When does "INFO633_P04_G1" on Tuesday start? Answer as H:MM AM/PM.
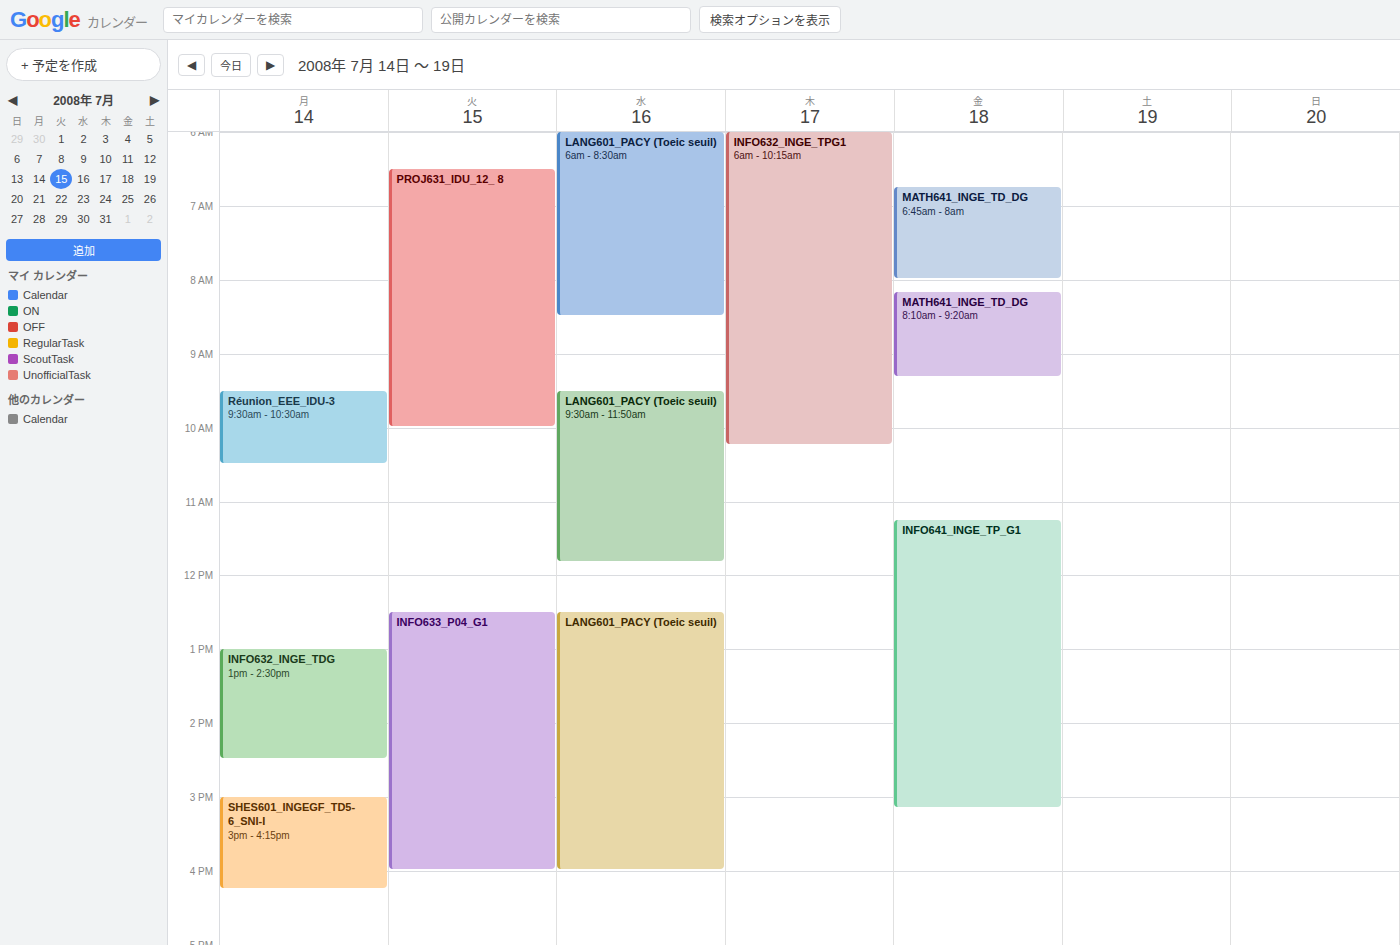
12:30 PM